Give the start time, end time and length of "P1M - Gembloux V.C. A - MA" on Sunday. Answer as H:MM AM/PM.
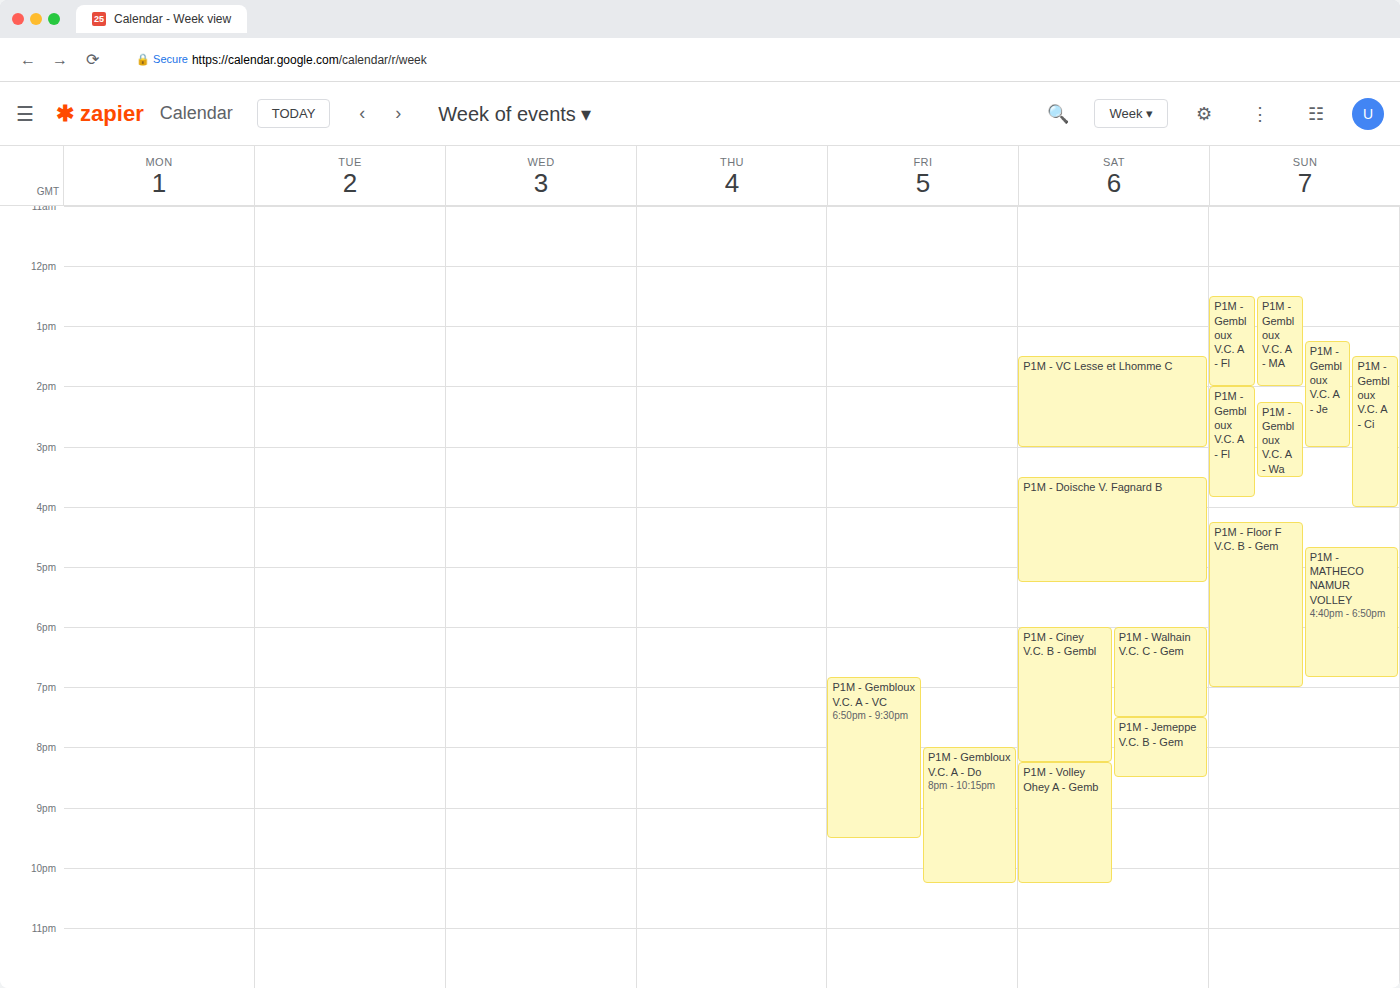
12:30 PM to 2:00 PM, 1 hour 30 minutes